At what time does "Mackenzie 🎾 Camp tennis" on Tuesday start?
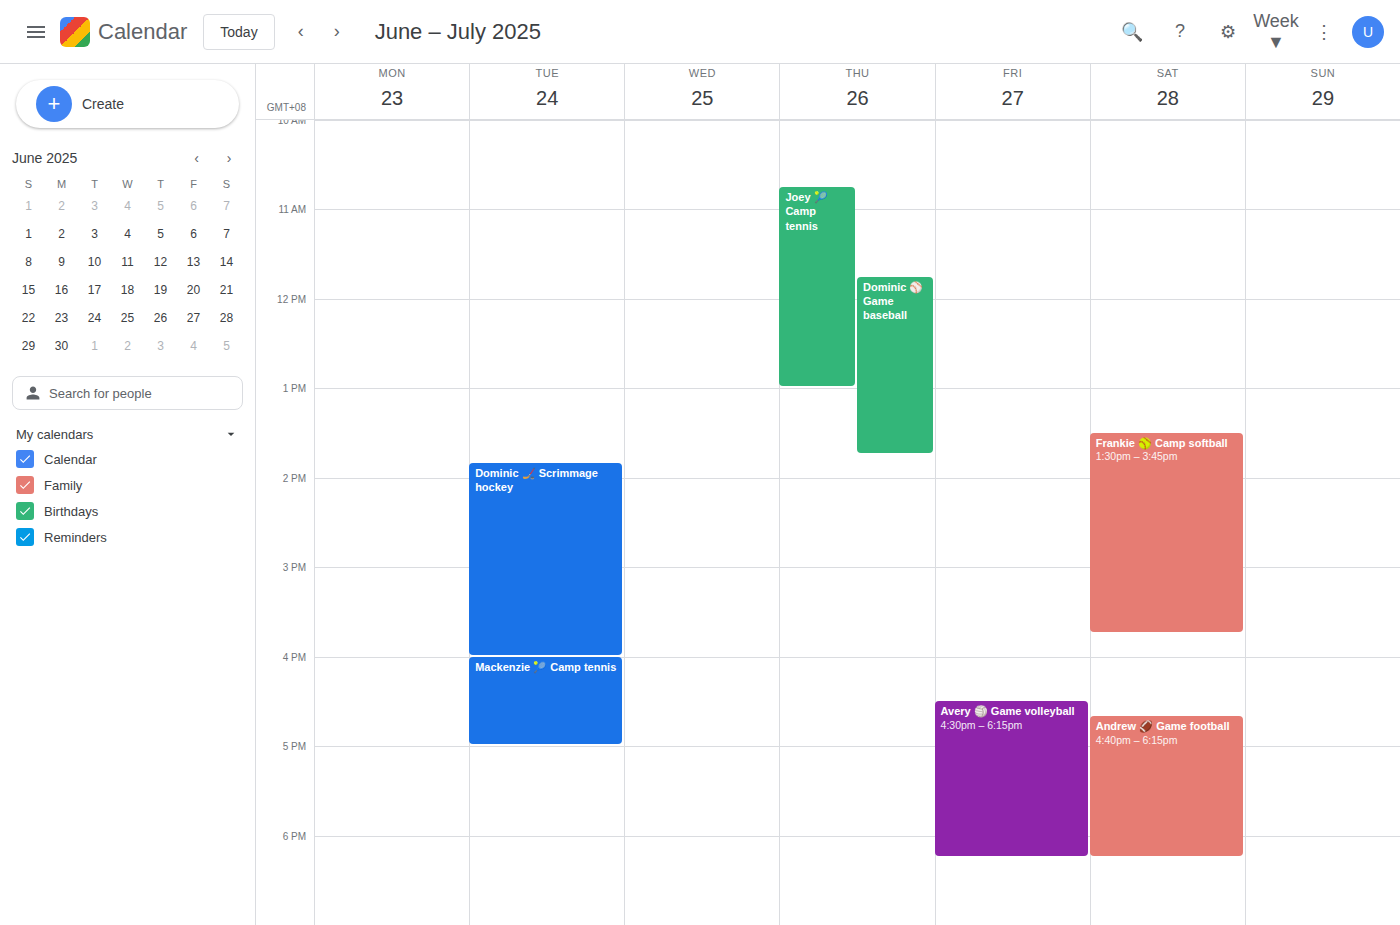
16:00